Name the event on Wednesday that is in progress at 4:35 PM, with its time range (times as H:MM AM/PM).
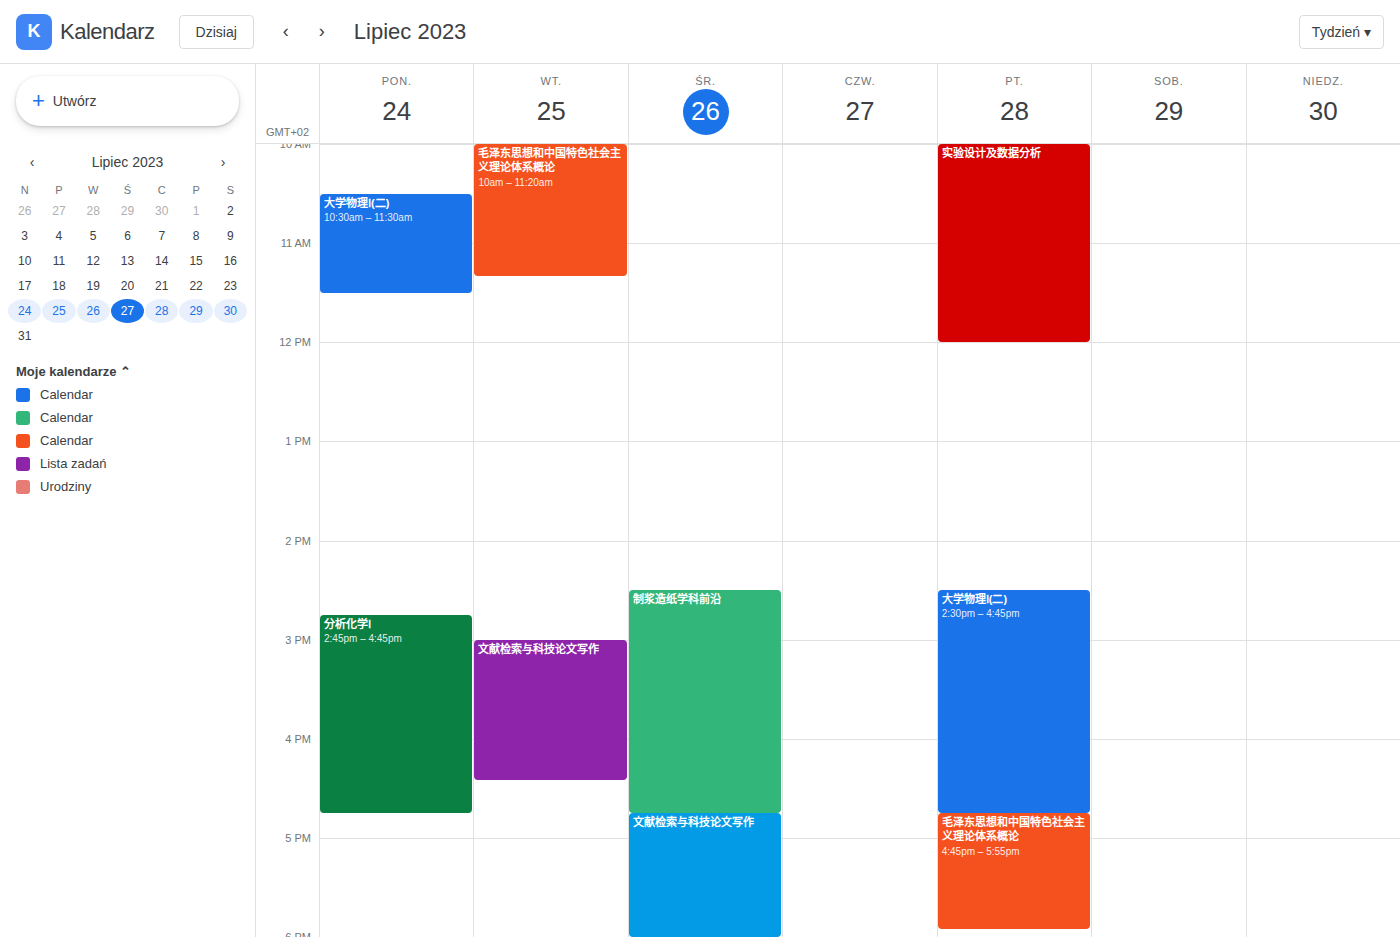
"制浆造纸学科前沿", 2:30 PM to 4:45 PM